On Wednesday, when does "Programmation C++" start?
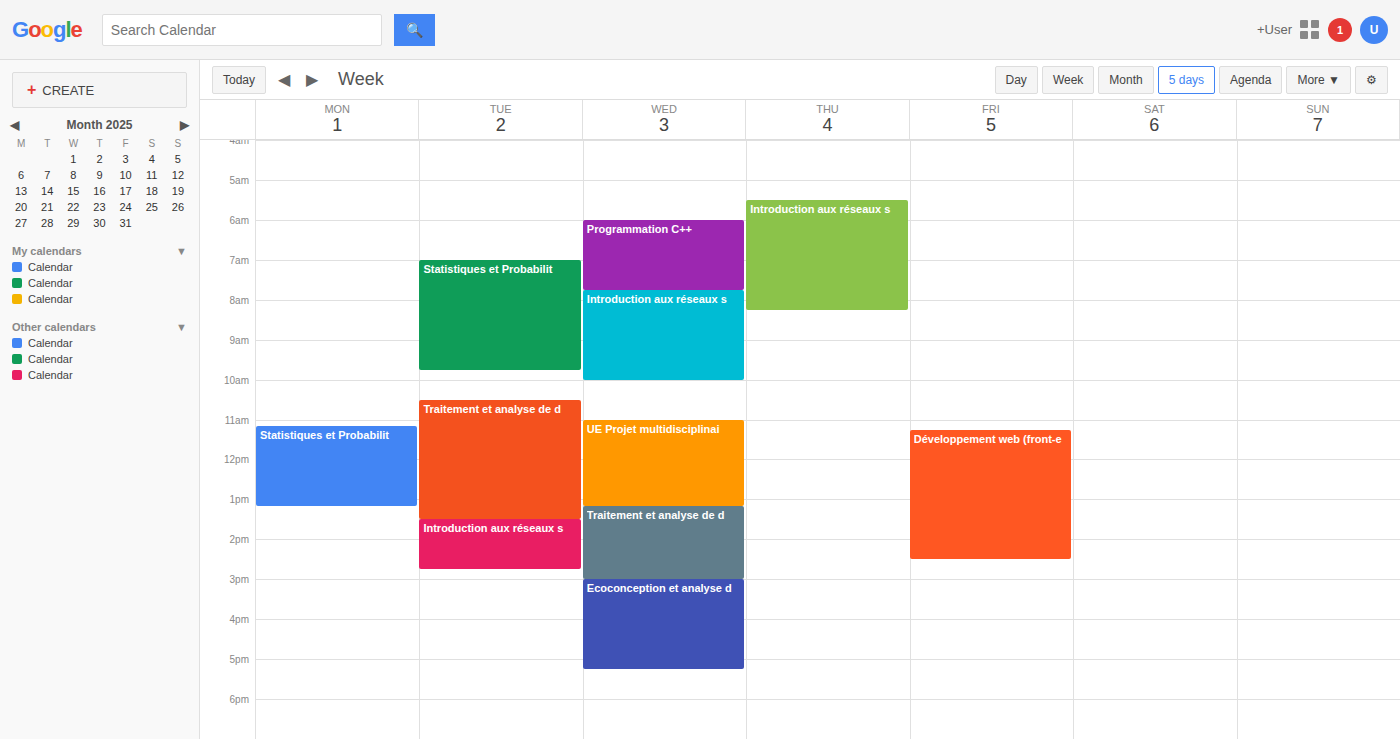
6:00 AM